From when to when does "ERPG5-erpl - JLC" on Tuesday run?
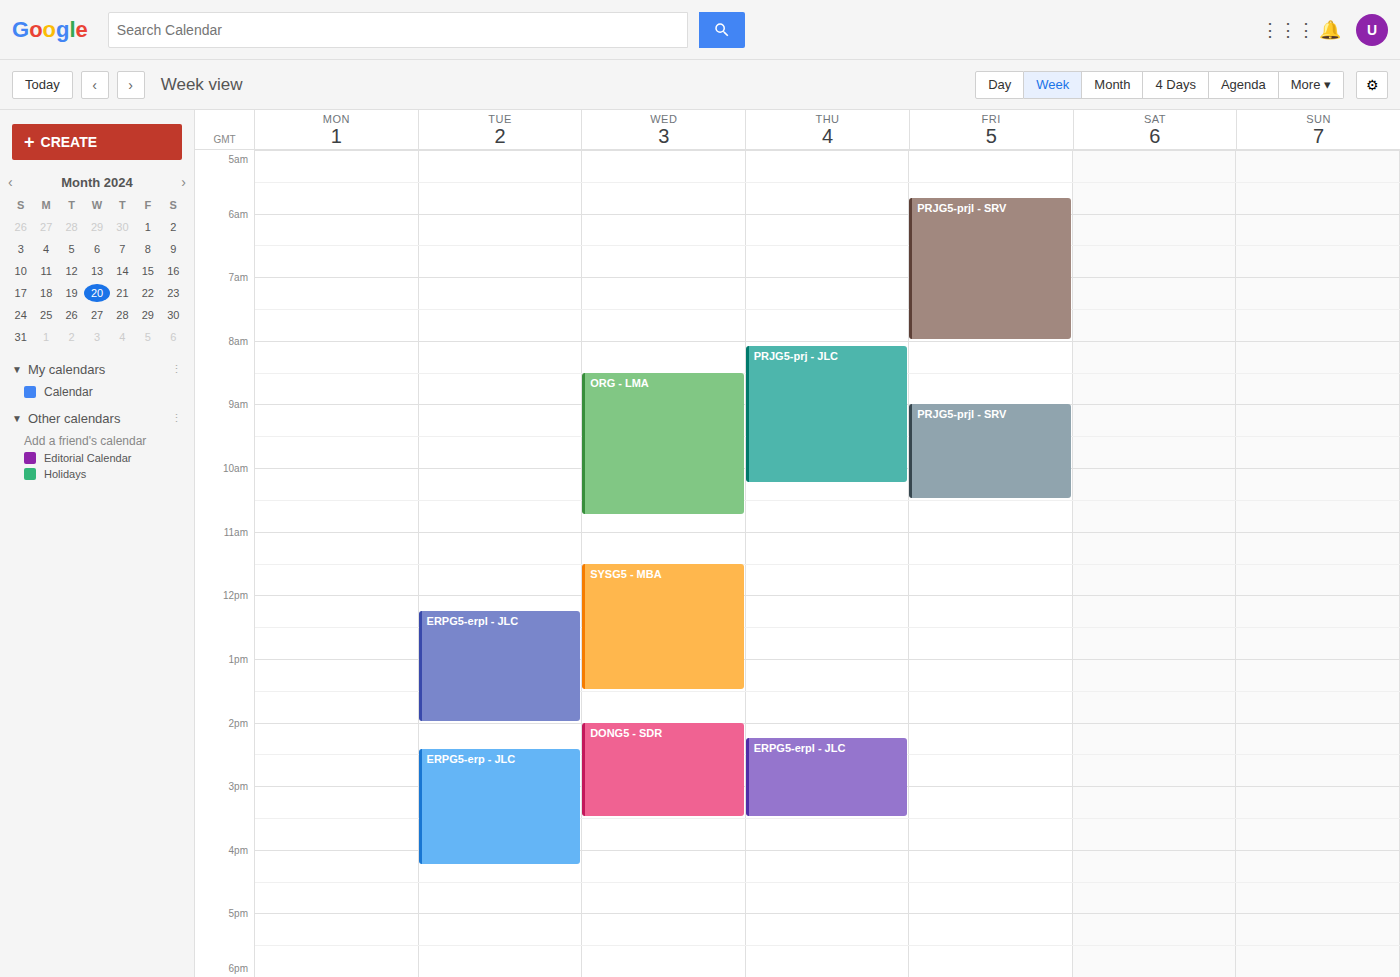
12:15 PM to 2:00 PM